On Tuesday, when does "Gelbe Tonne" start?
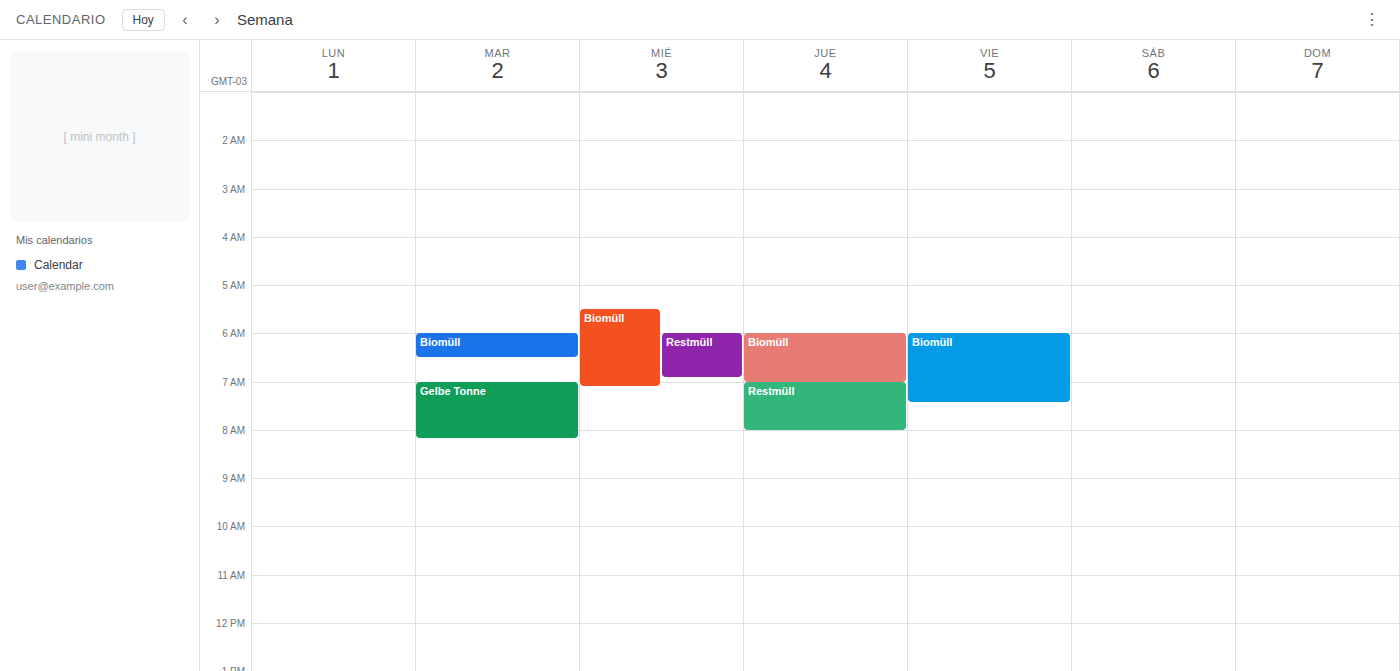
7:00 AM